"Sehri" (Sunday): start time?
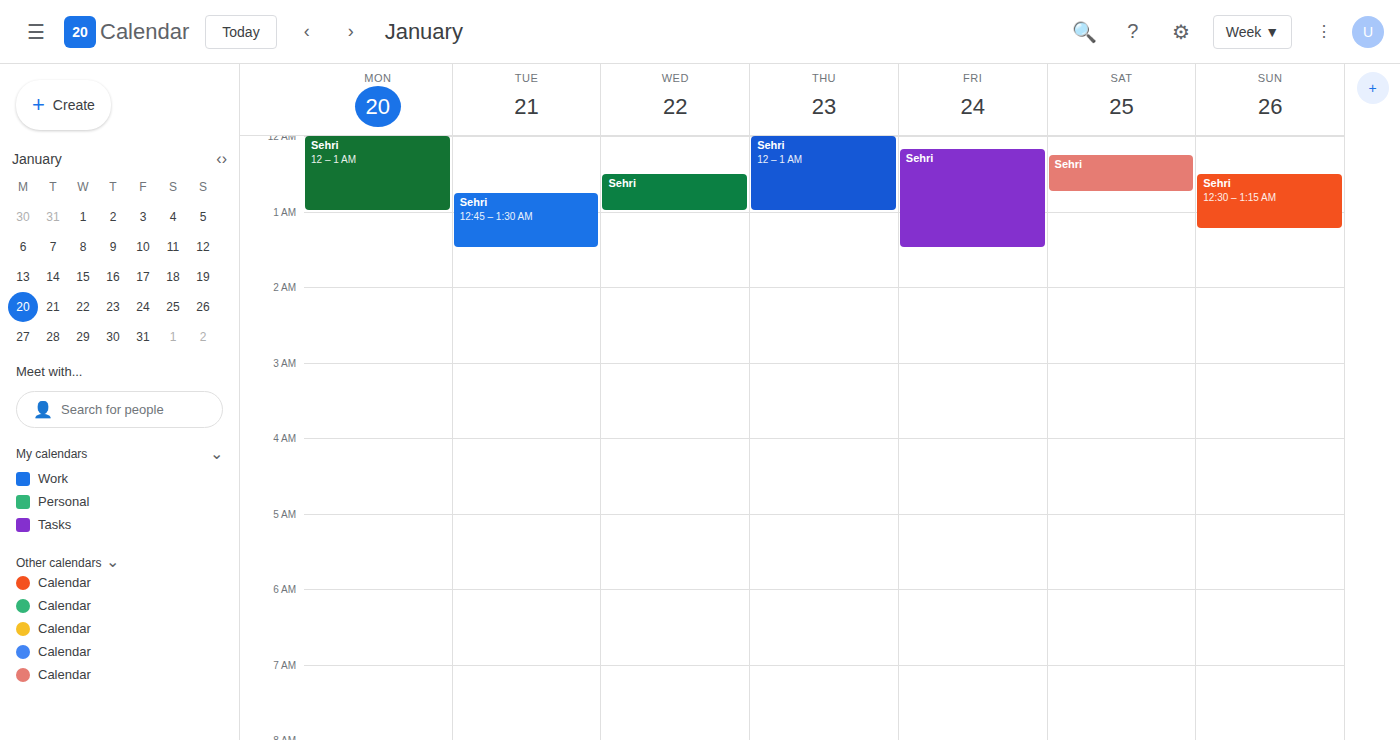
00:30